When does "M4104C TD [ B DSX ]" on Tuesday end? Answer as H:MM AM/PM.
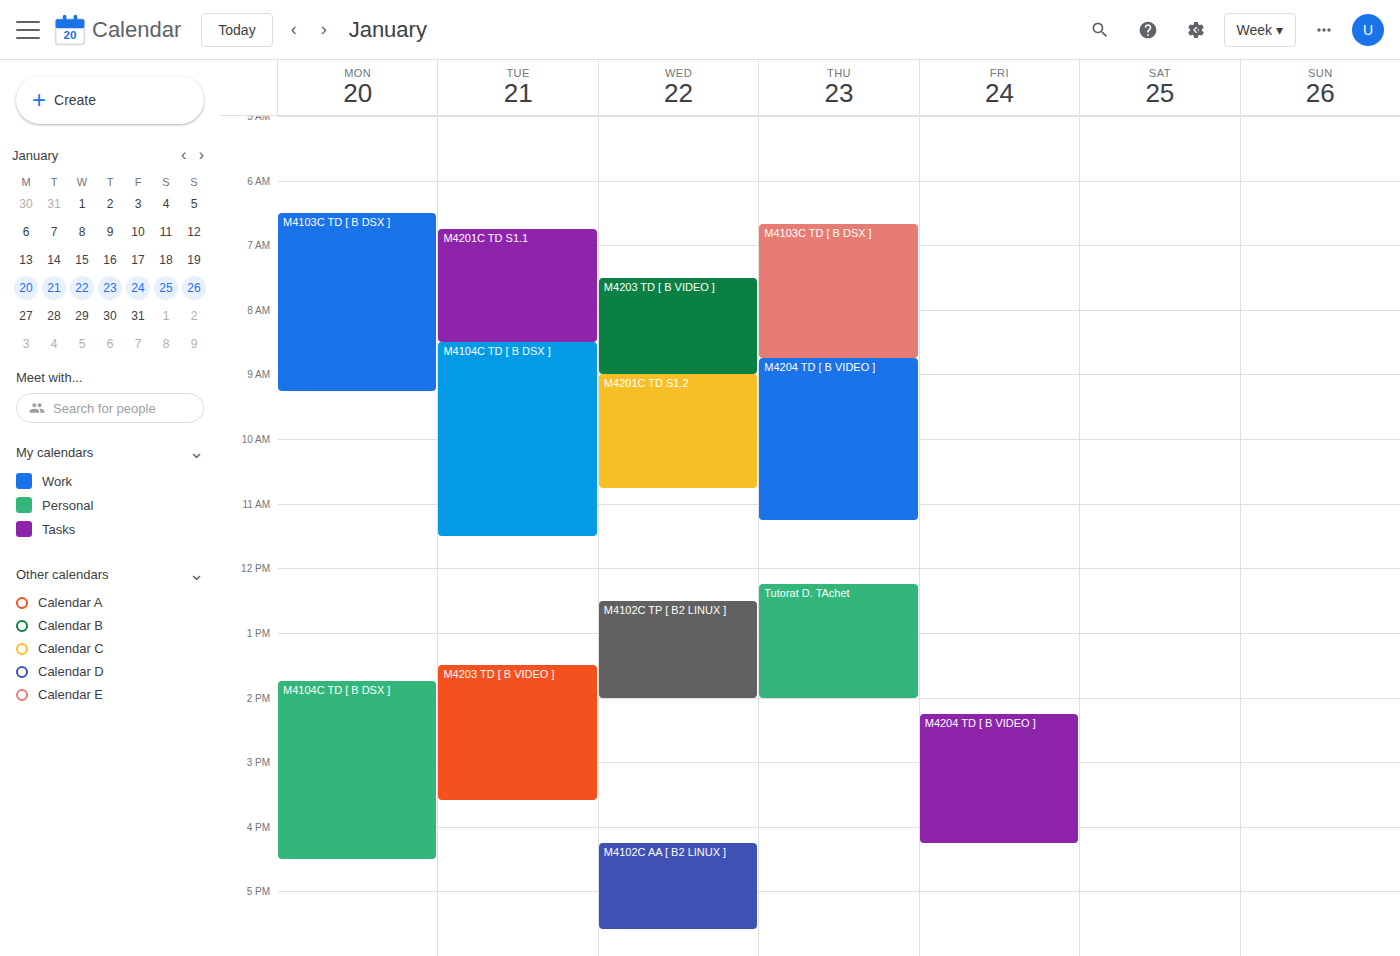
11:30 AM